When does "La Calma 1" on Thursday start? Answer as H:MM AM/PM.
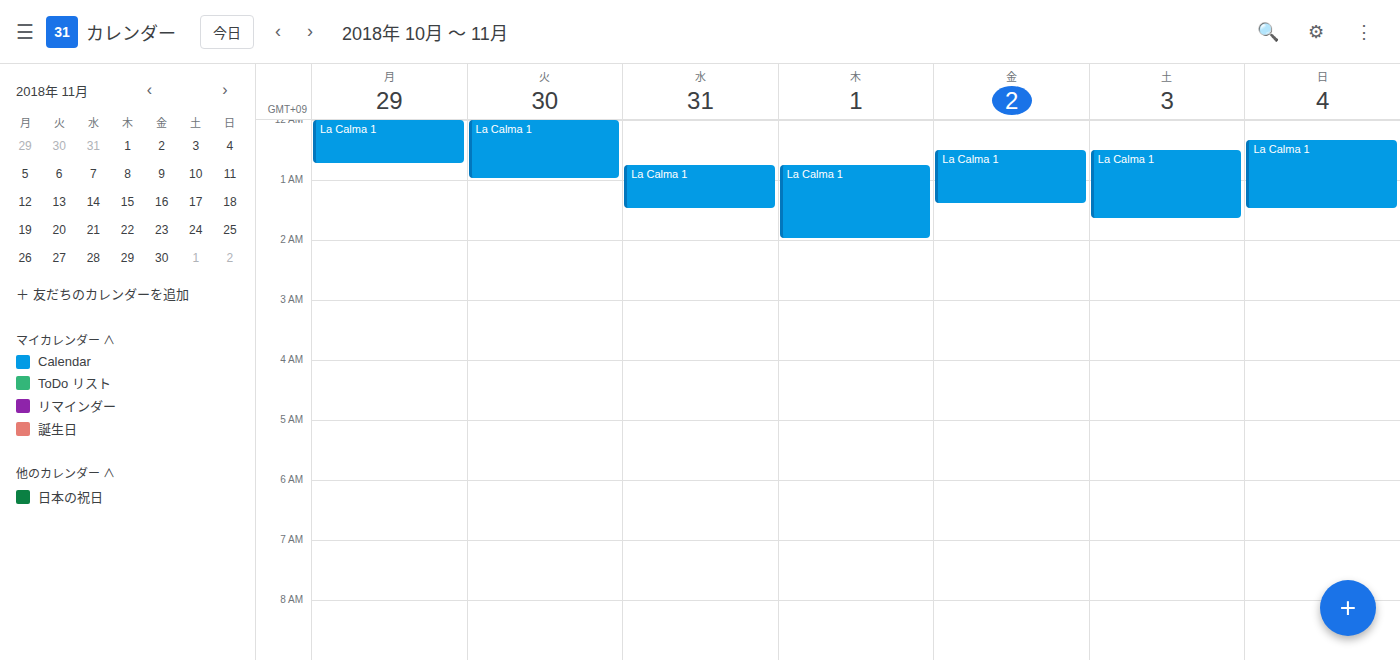
12:45 AM